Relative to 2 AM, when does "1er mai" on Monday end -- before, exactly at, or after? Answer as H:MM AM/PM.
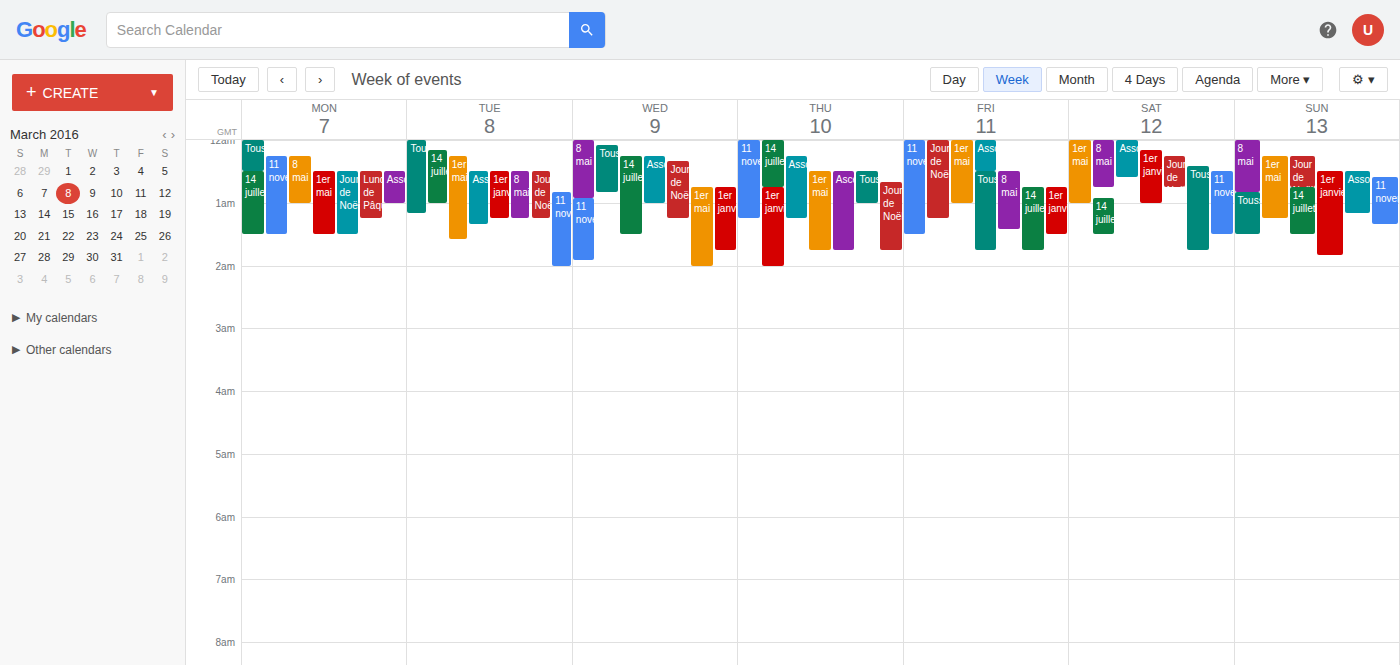
1:30 AM -- before 2 AM, 30 minutes above the 2 AM line.